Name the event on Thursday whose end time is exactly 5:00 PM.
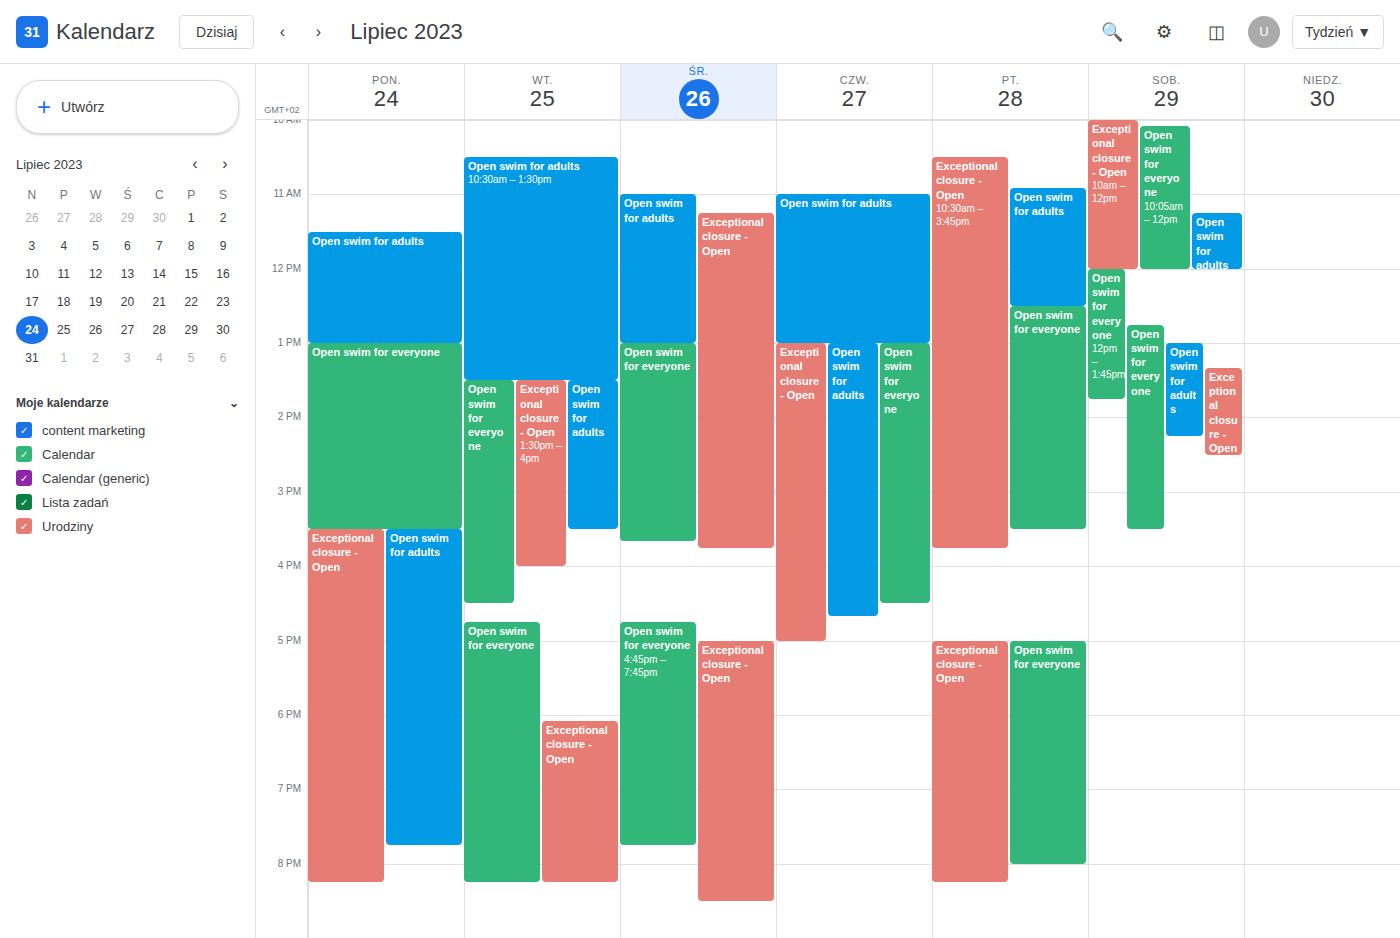
"Exceptional closure - Open"